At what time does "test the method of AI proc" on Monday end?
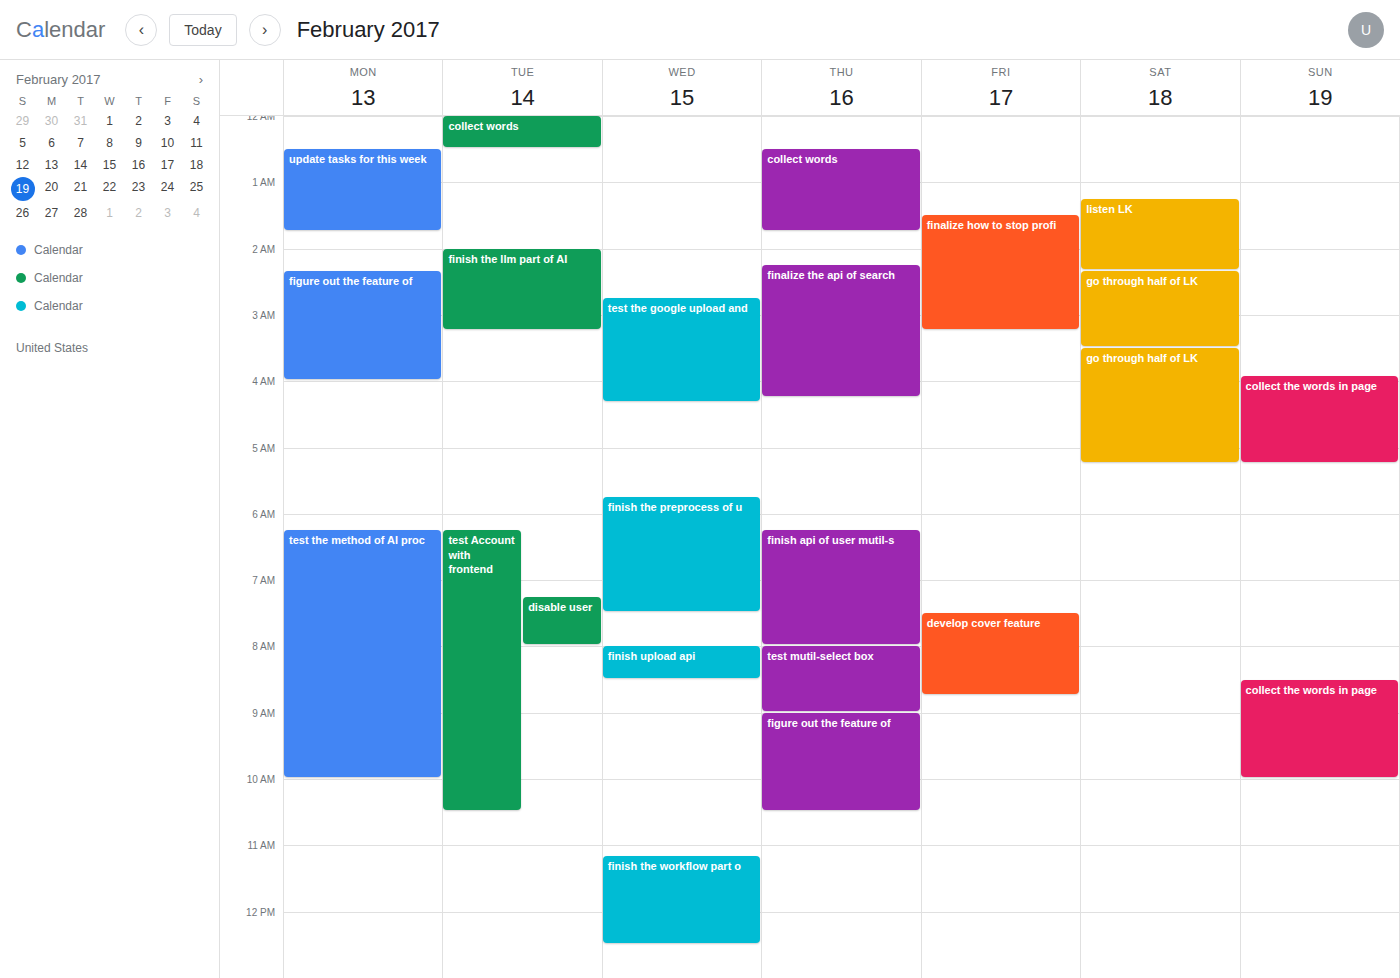
10:00 AM